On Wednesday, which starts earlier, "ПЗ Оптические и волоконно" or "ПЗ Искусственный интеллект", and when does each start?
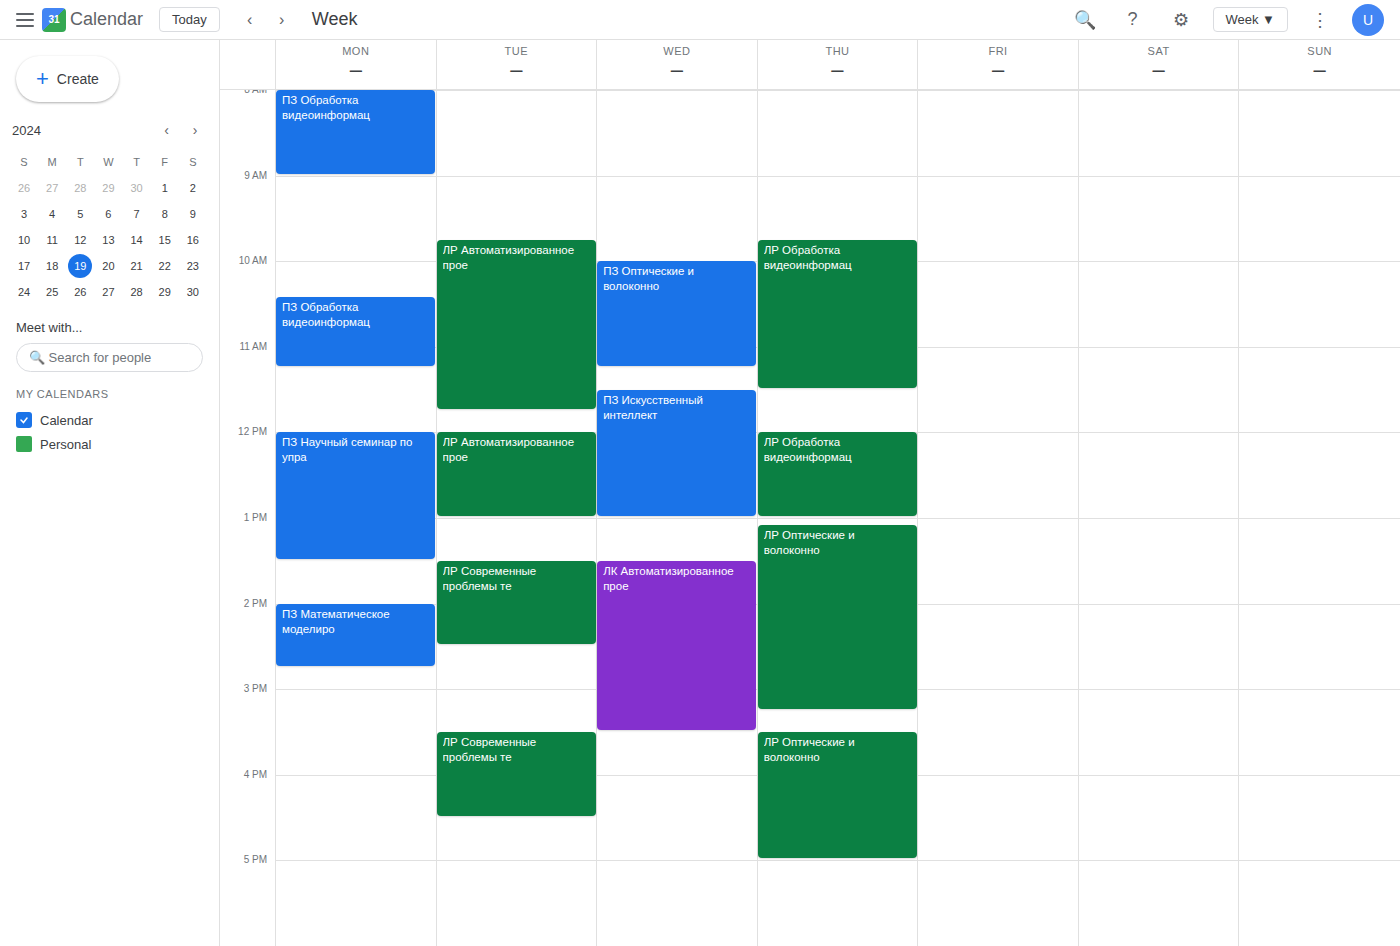
"ПЗ Оптические и волоконно" 10:00; "ПЗ Искусственный интеллект" 11:30.